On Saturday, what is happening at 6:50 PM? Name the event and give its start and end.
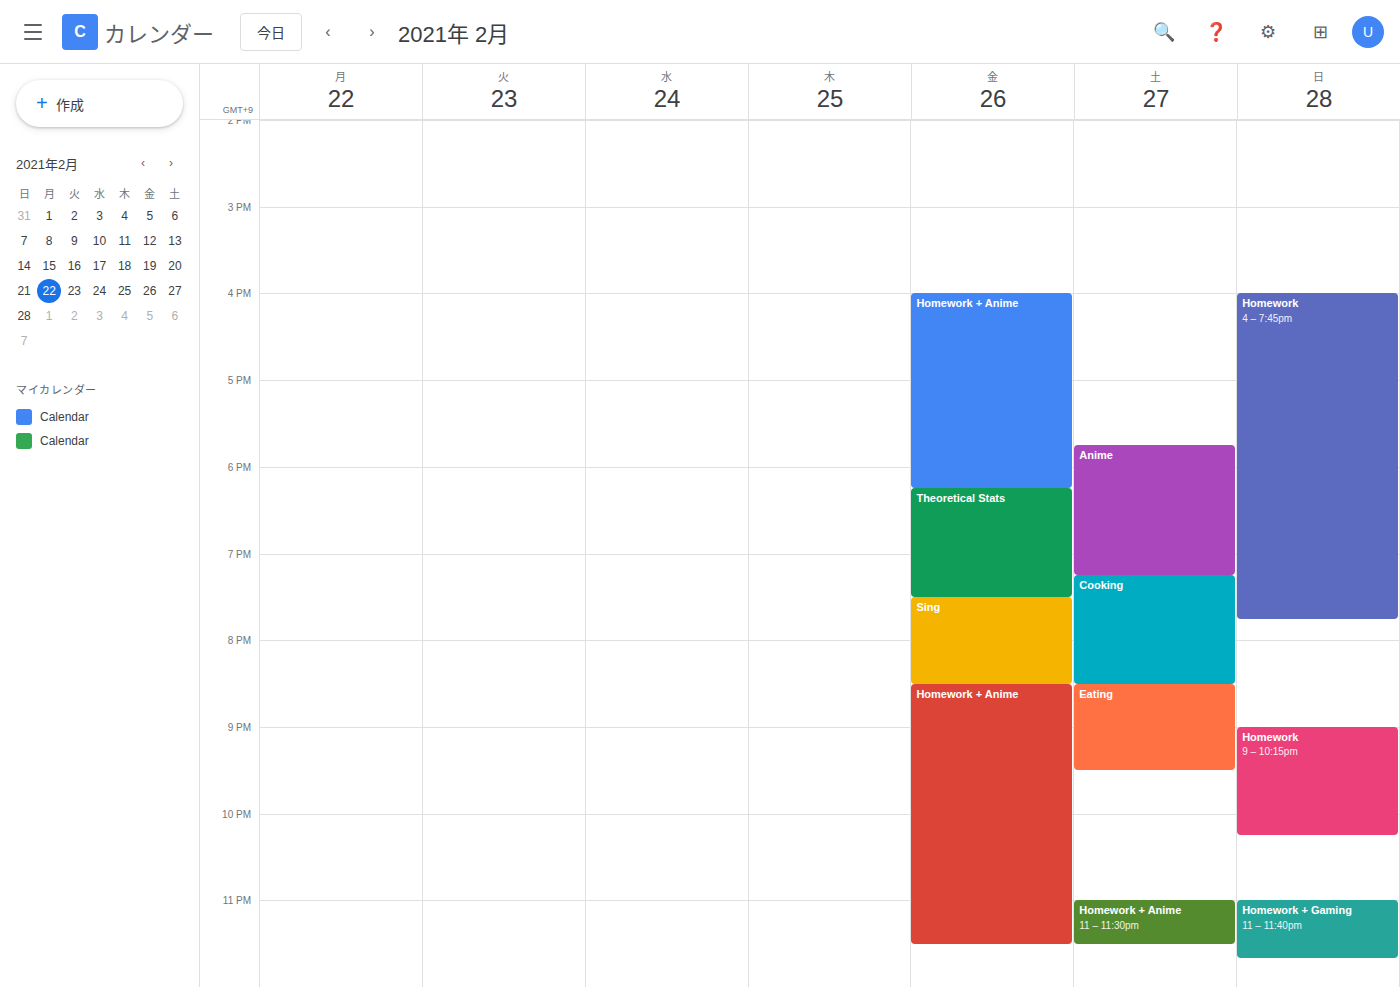
"Anime", 5:45 PM to 7:15 PM